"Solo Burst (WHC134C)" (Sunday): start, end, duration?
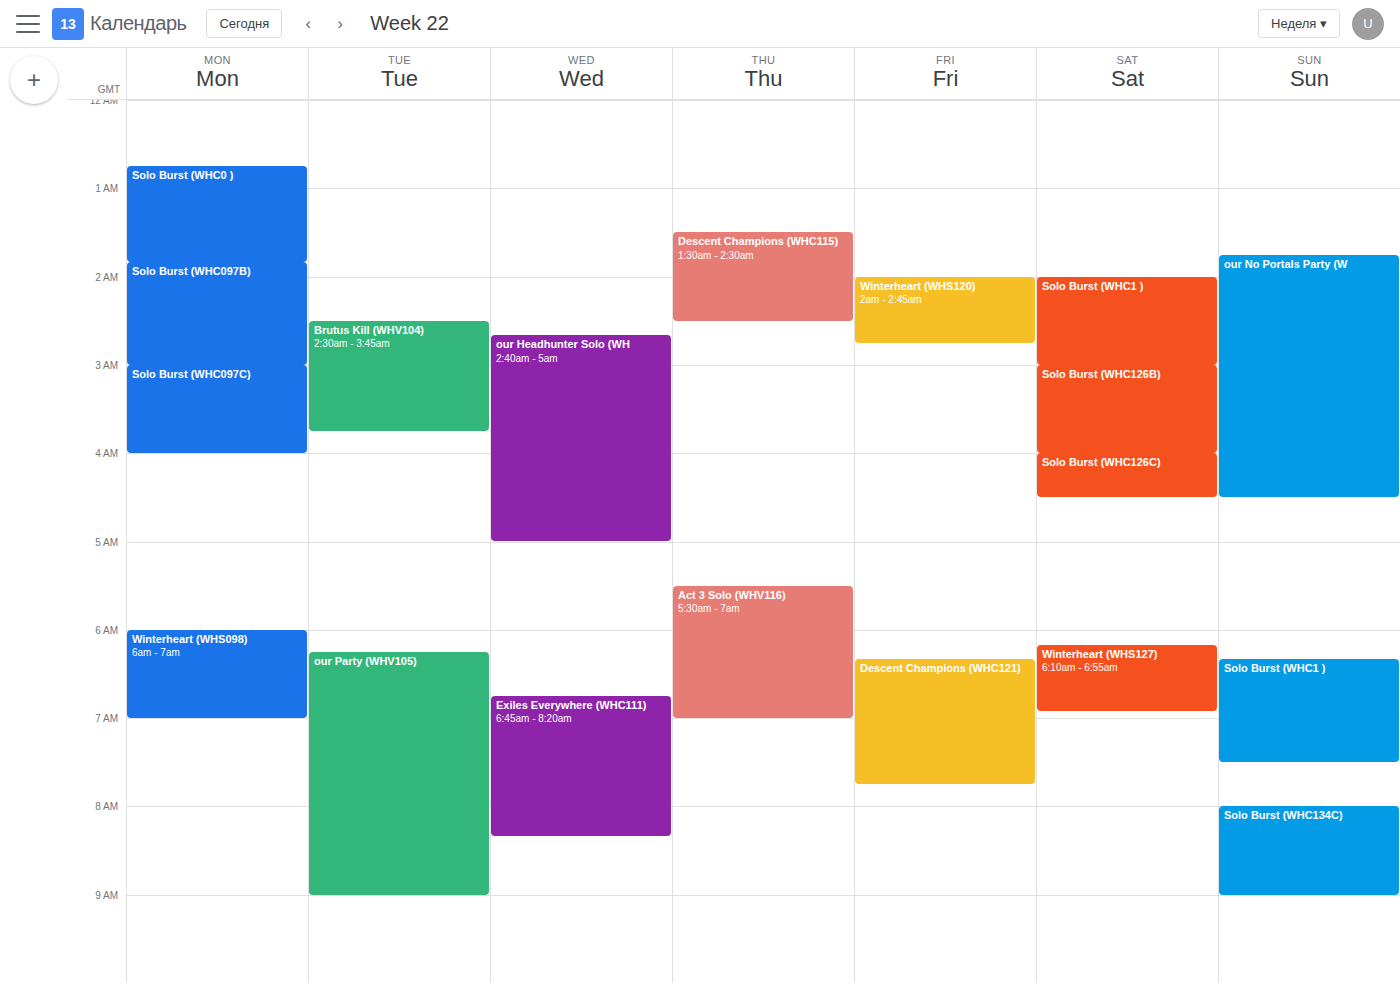
8:00 AM to 9:00 AM, 1 hour